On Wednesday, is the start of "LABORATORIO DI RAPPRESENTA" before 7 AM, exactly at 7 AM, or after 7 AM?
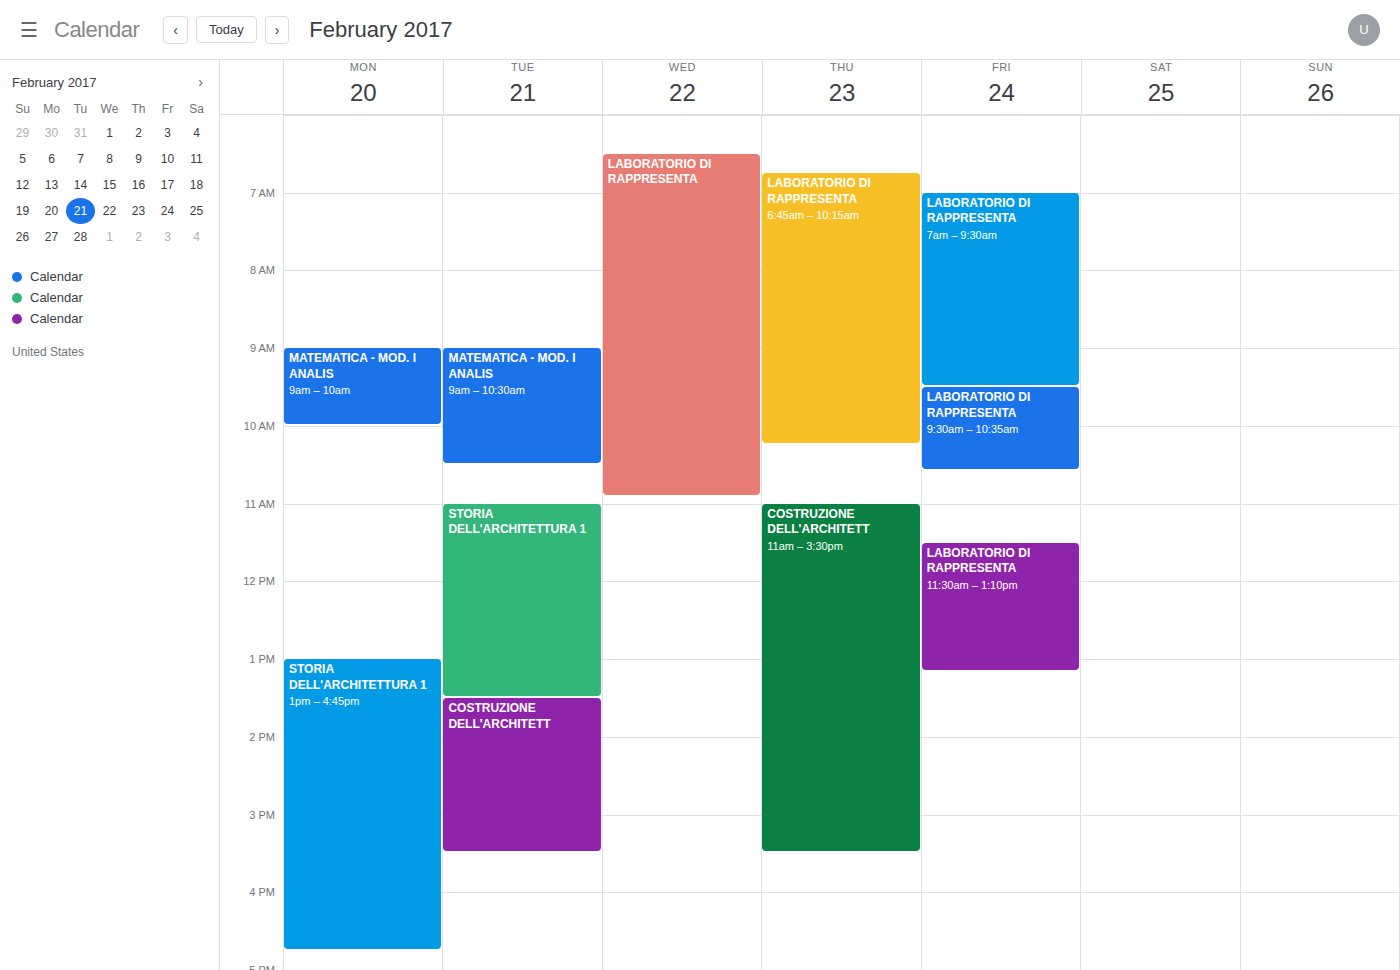
6:30 AM -- before 7 AM, 30 minutes above the 7 AM line.